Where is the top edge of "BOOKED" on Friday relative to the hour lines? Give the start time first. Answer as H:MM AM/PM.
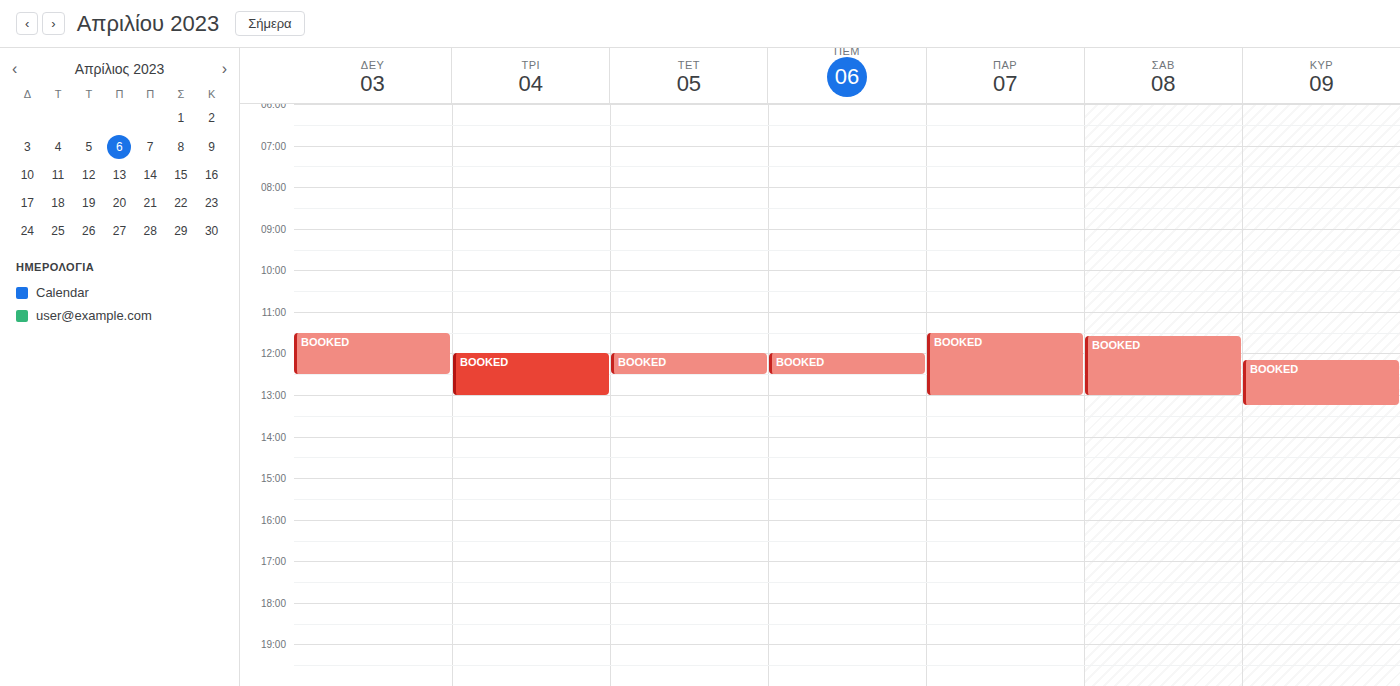
11:30 AM -- halfway between the 11 AM and 12 PM lines.